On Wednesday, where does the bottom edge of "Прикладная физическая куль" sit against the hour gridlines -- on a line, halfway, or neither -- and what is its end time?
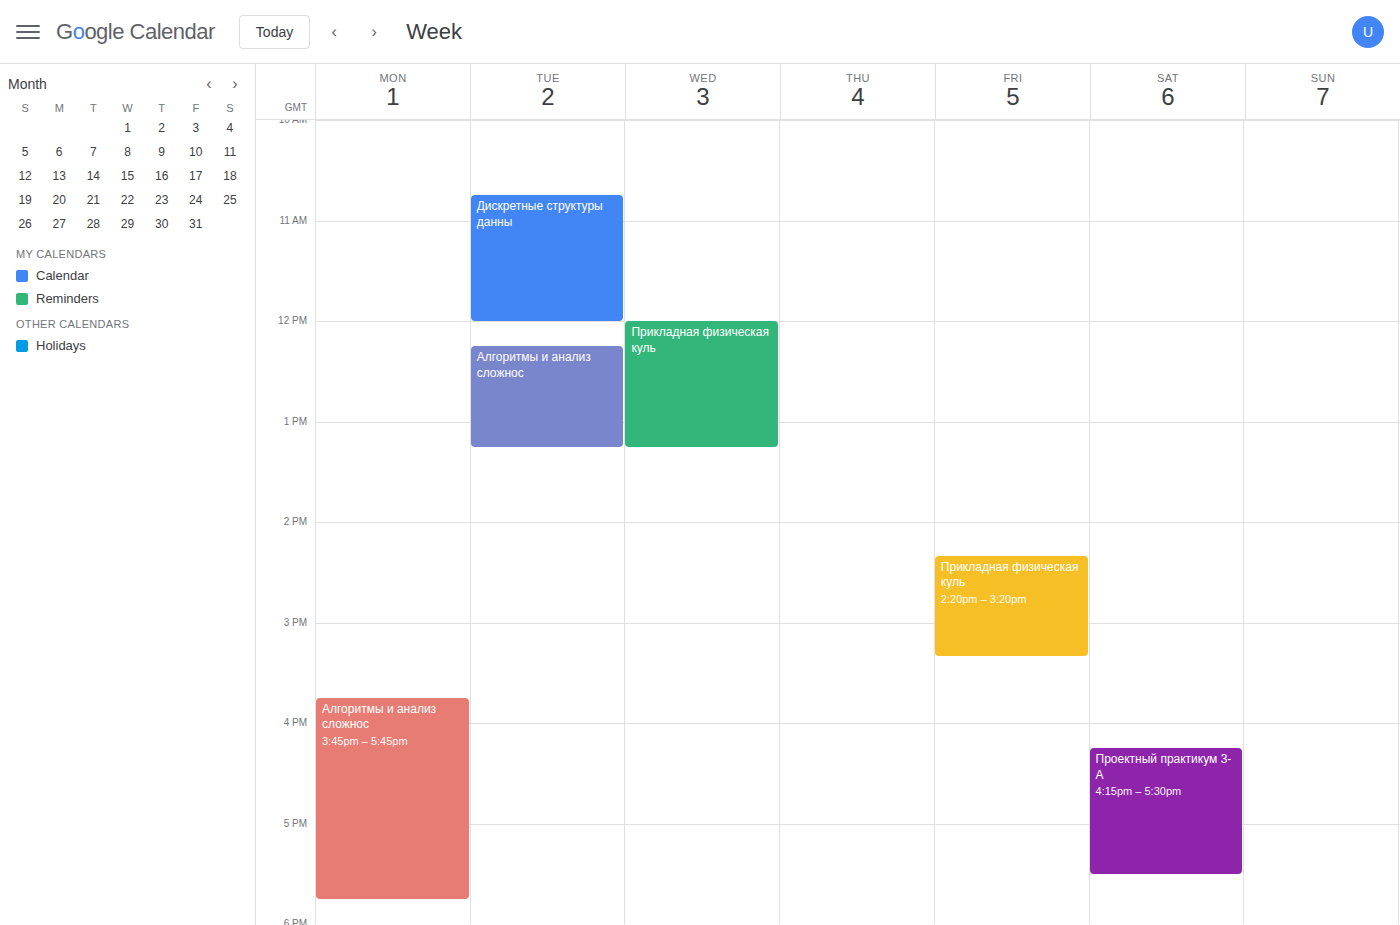
1:15 PM -- neither: a quarter of the way from the 1 PM line to the 2 PM line.